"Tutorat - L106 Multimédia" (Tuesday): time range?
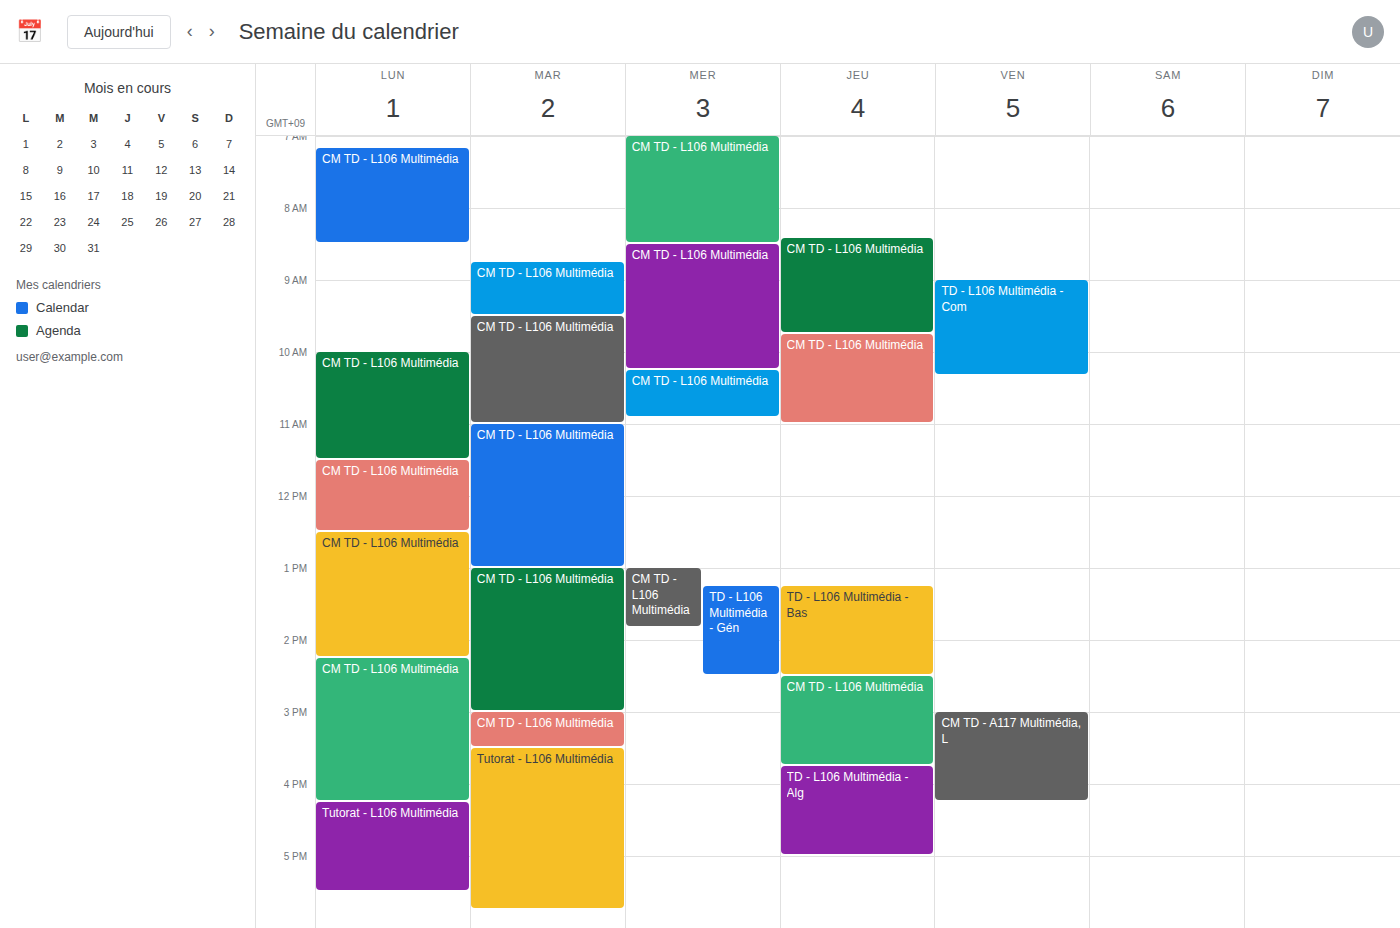
3:30 PM to 5:45 PM